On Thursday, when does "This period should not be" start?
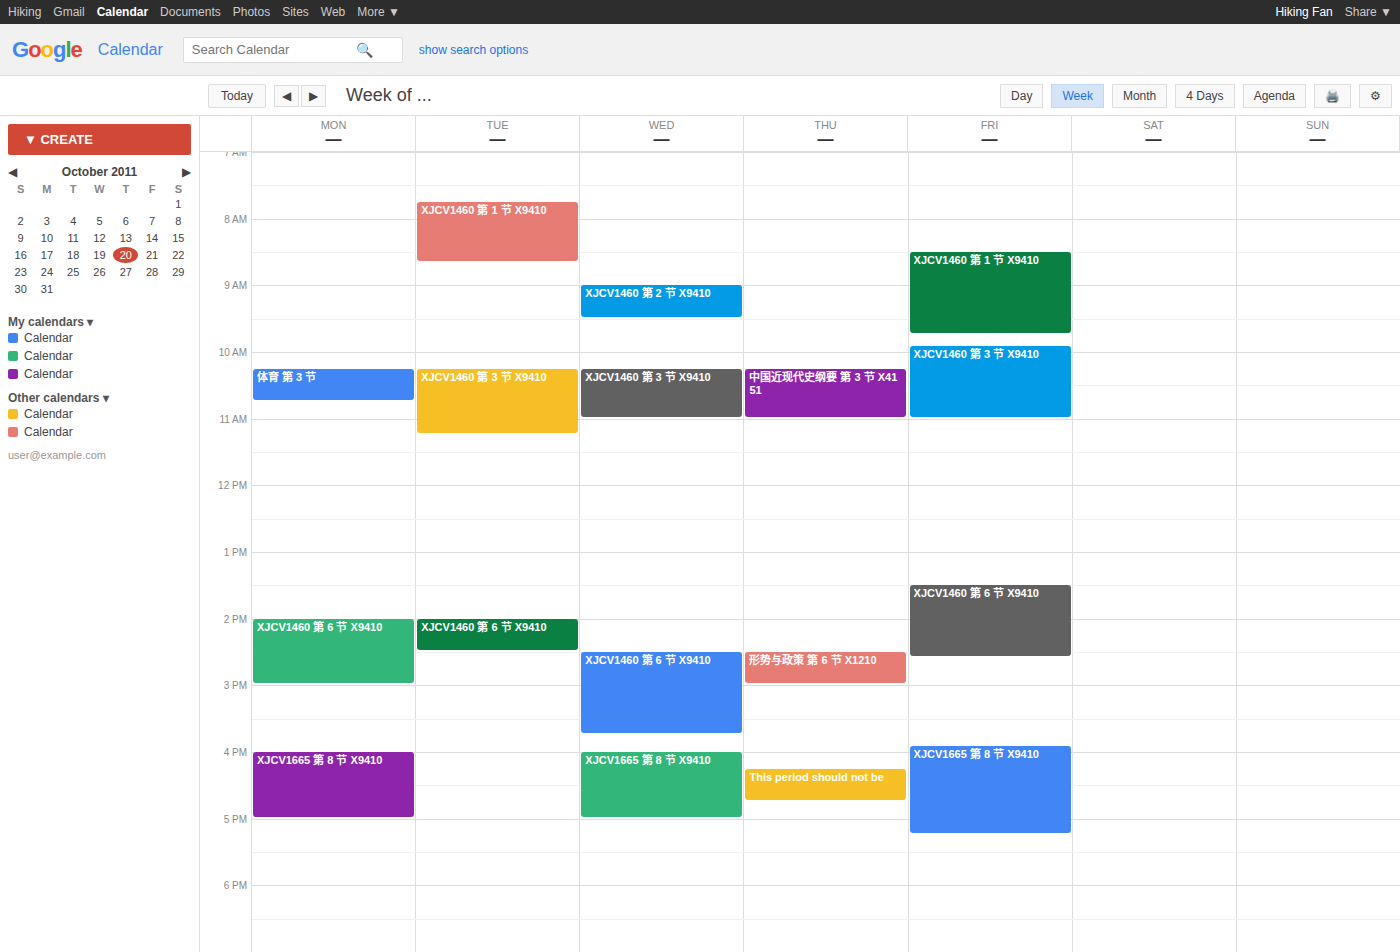
4:15 PM